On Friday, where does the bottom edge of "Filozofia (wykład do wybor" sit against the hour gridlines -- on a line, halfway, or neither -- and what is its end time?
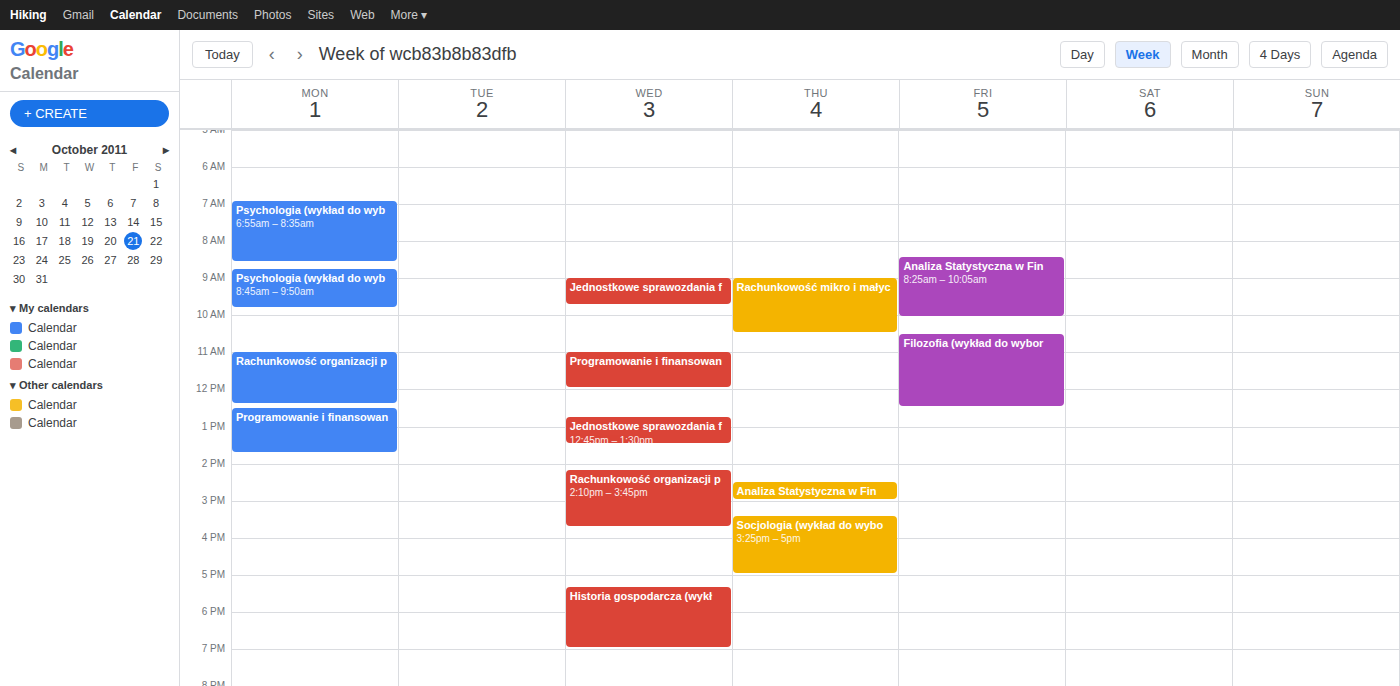
12:30 PM -- halfway between the 12 PM and 1 PM lines.